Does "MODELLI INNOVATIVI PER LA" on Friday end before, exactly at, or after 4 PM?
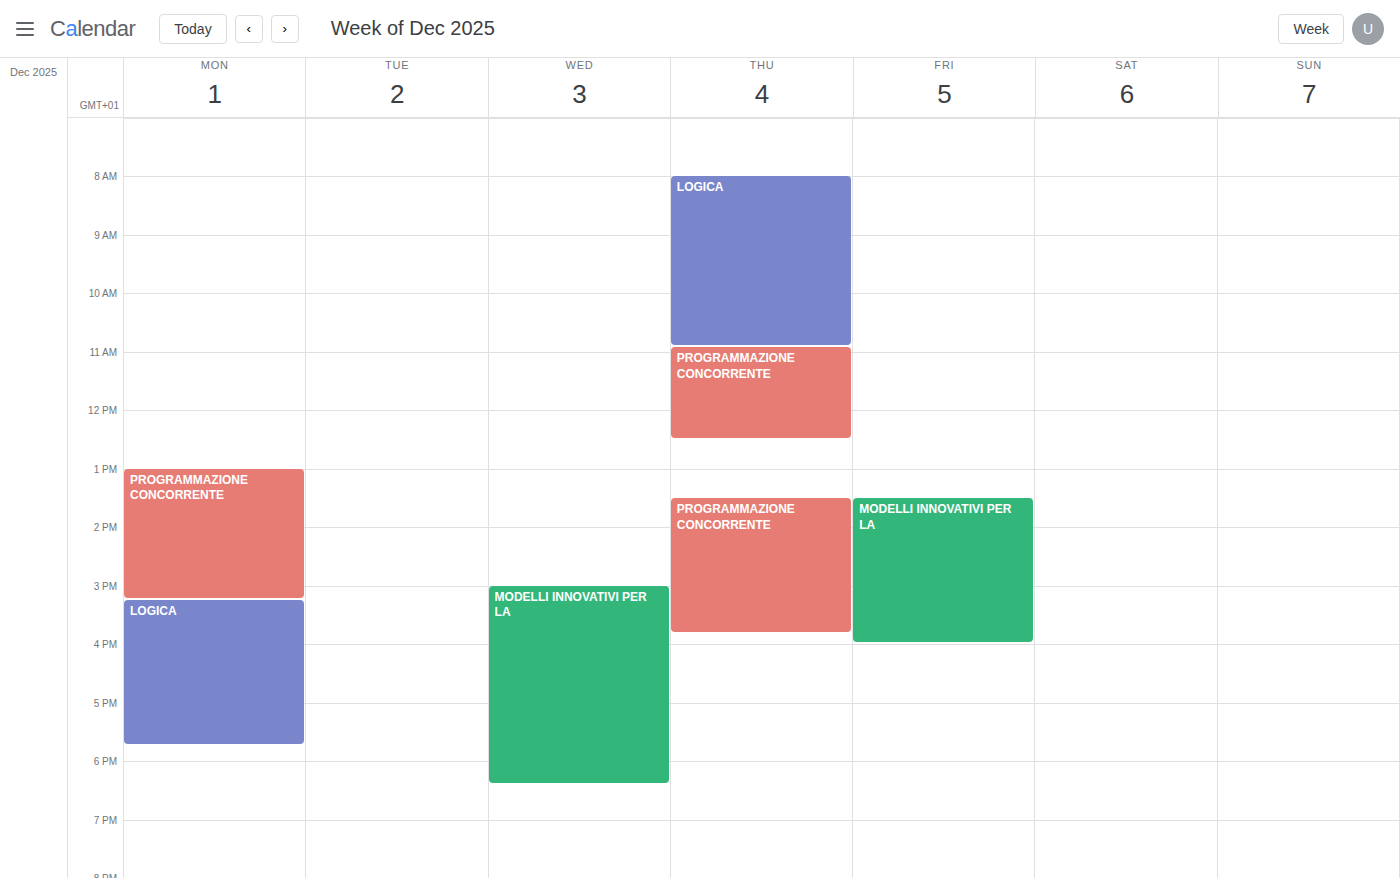
4:00 PM -- exactly at 4 PM, on the 4 PM line.